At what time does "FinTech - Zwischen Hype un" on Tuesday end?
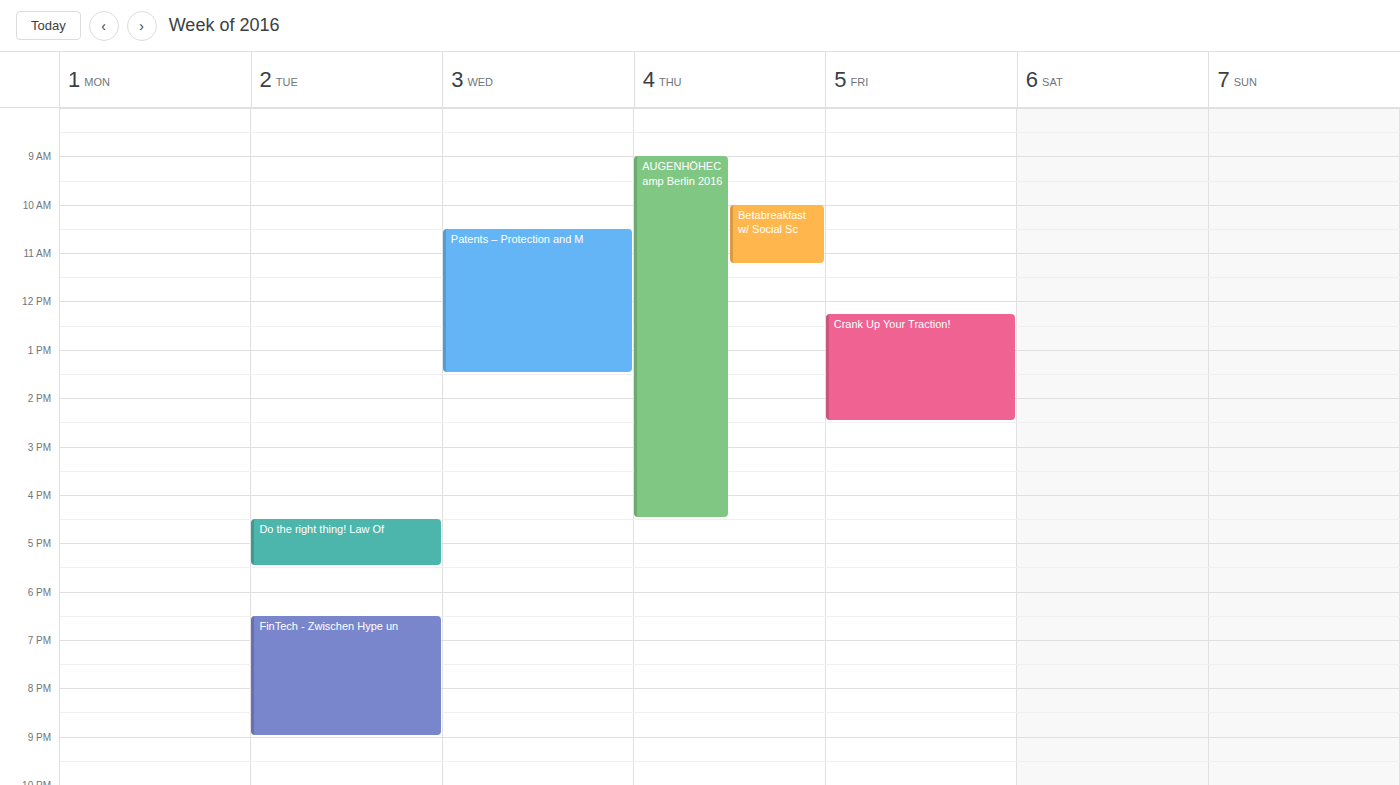
21:00